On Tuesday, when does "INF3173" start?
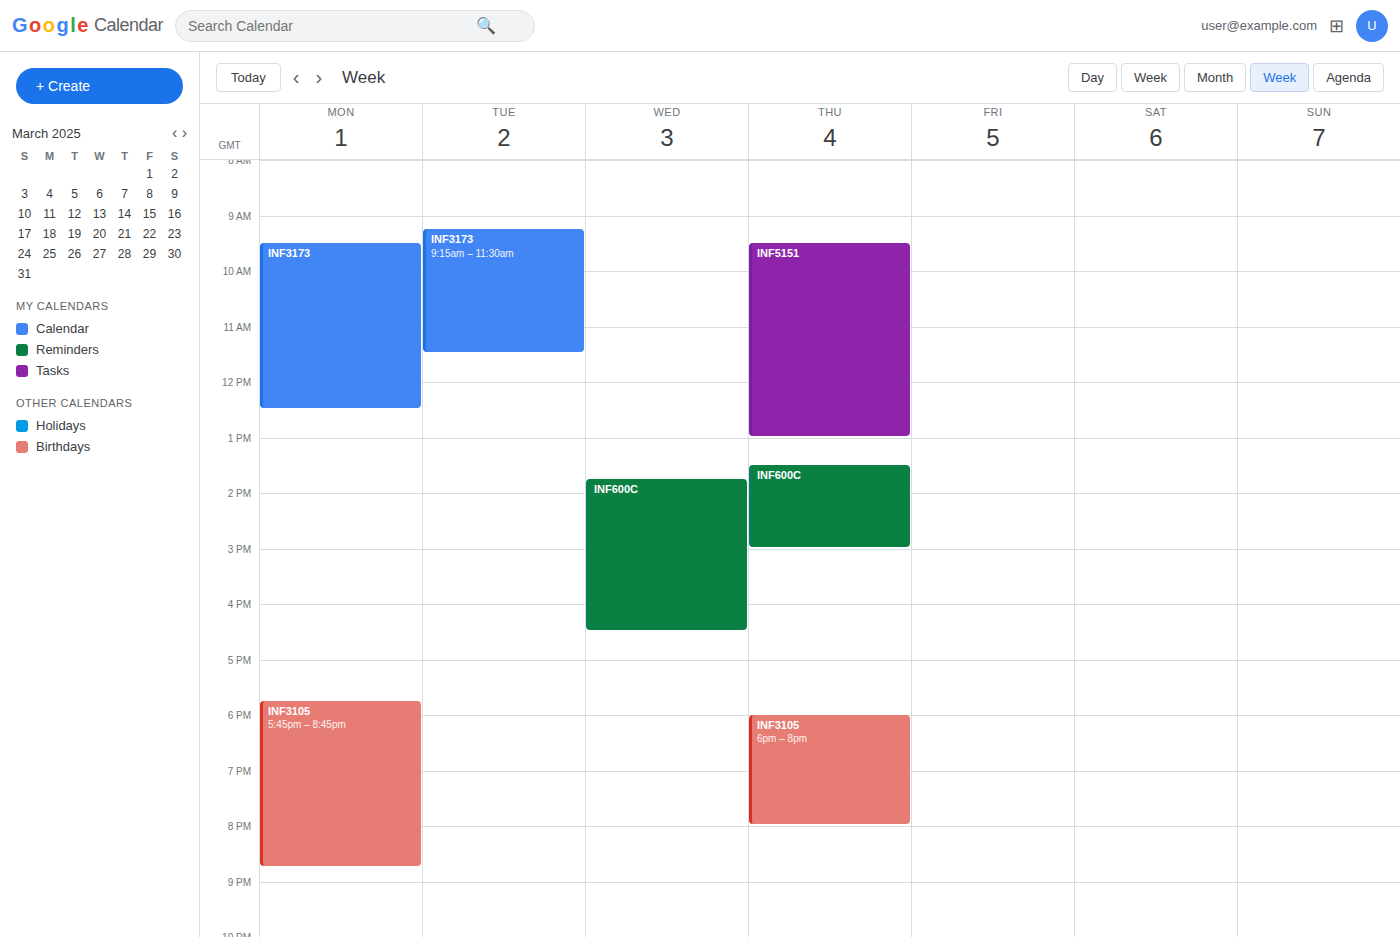
9:15 AM